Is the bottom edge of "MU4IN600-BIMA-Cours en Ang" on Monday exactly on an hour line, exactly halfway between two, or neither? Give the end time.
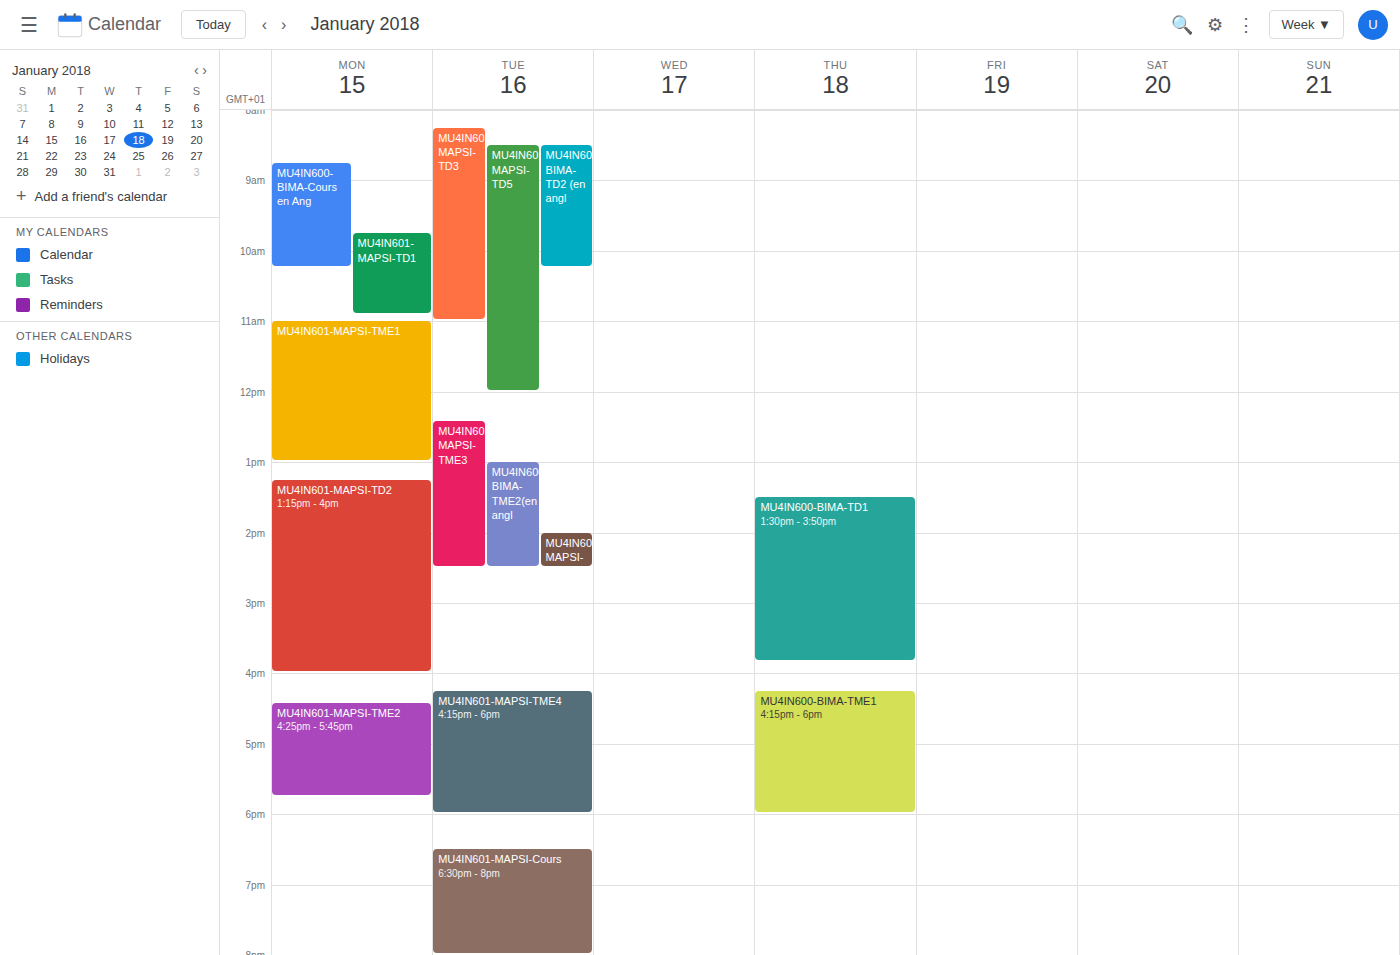
10:15 -- neither: a quarter of the way from the 10:00 line to the 11:00 line.